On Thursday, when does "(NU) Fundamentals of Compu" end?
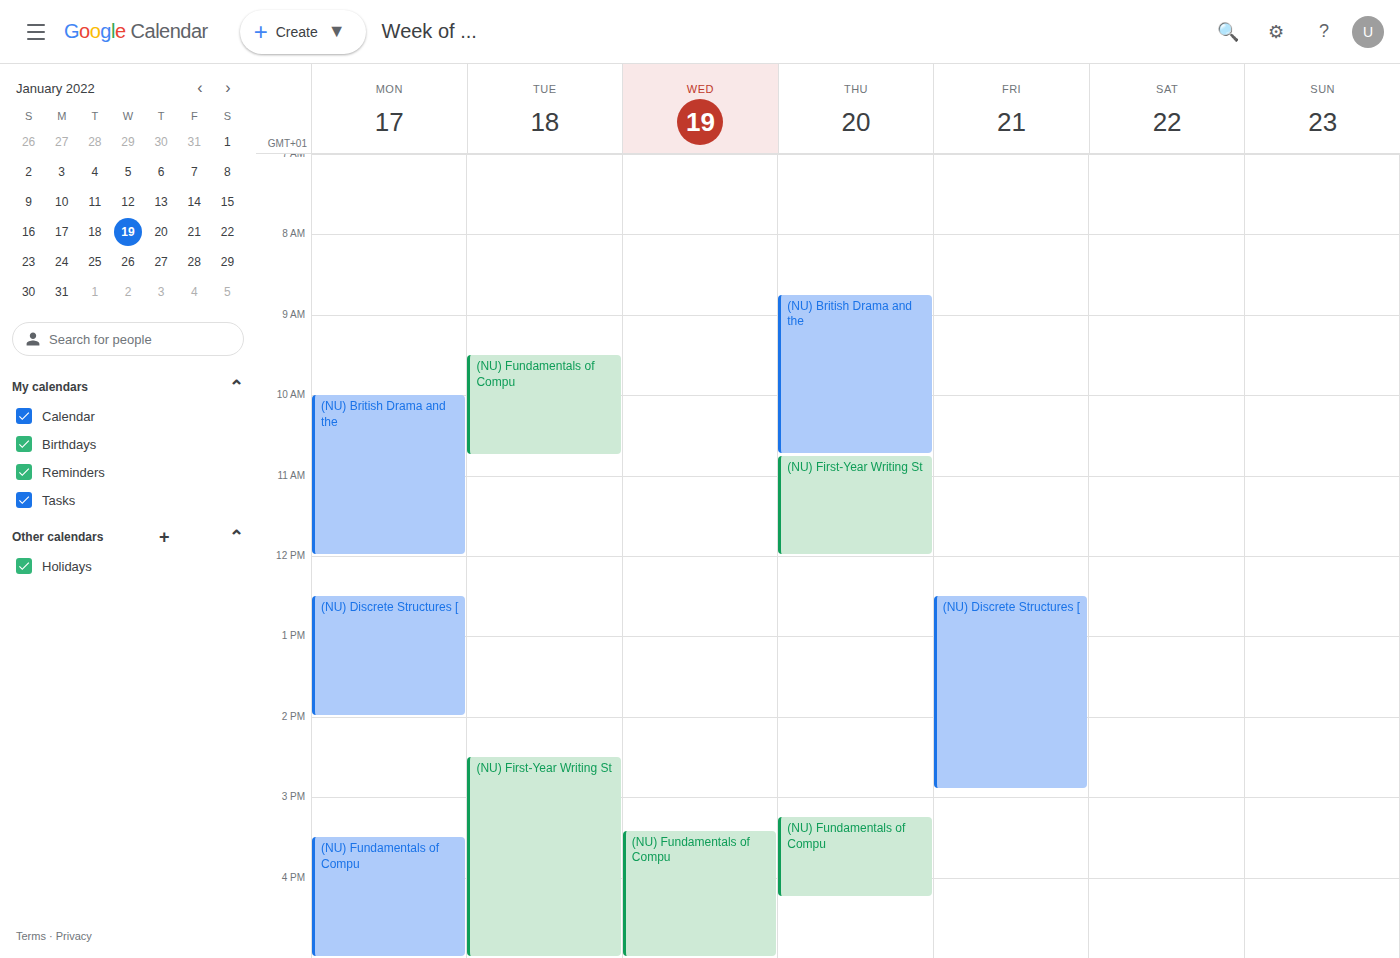
16:15